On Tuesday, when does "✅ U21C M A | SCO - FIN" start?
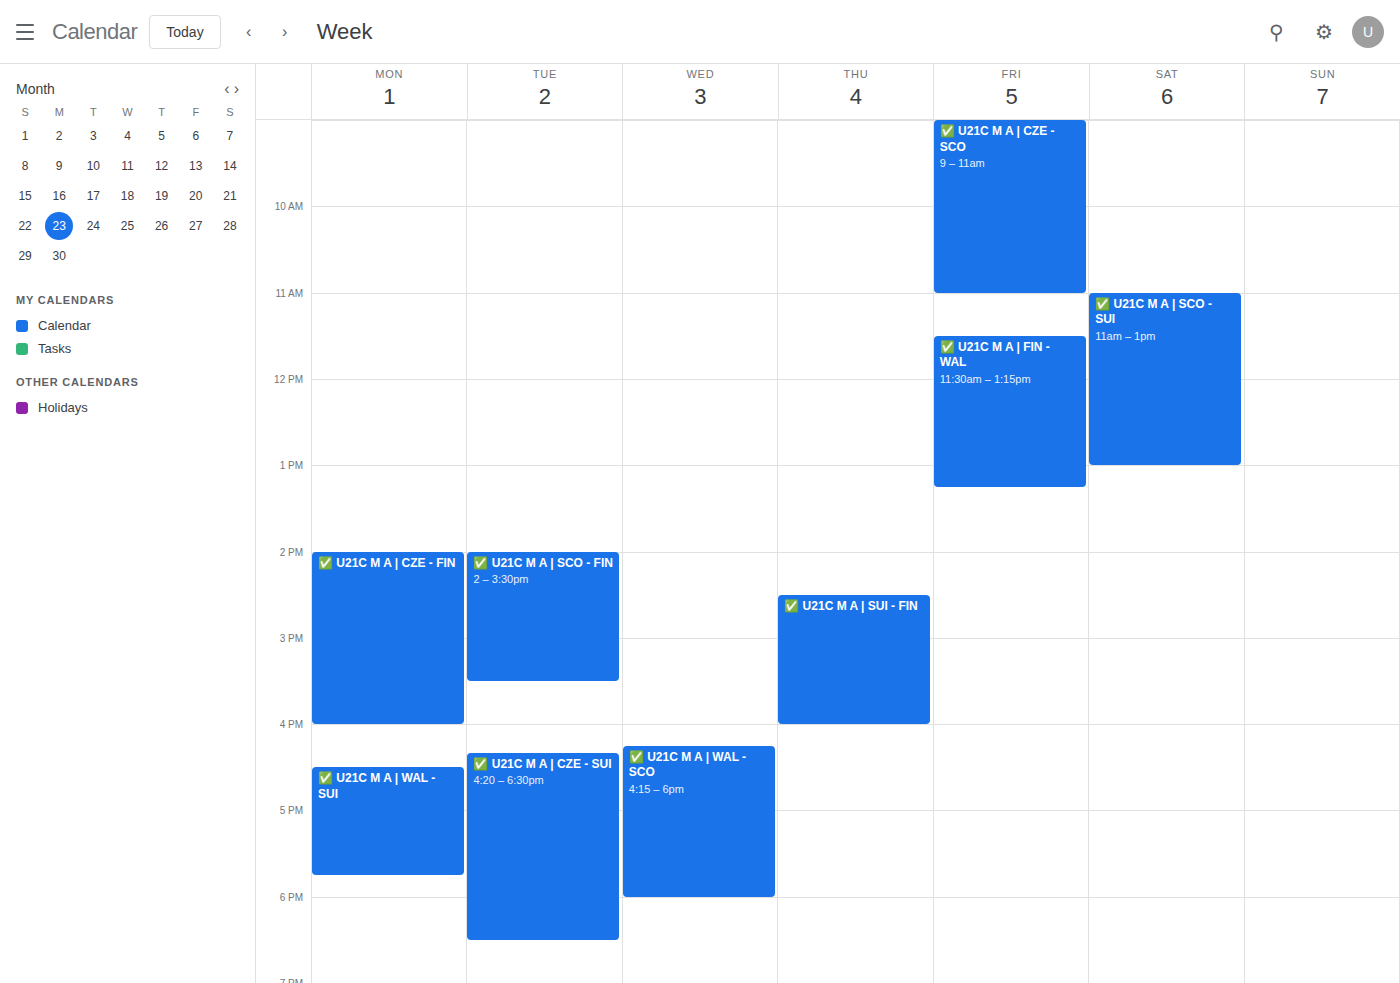
2:00 PM